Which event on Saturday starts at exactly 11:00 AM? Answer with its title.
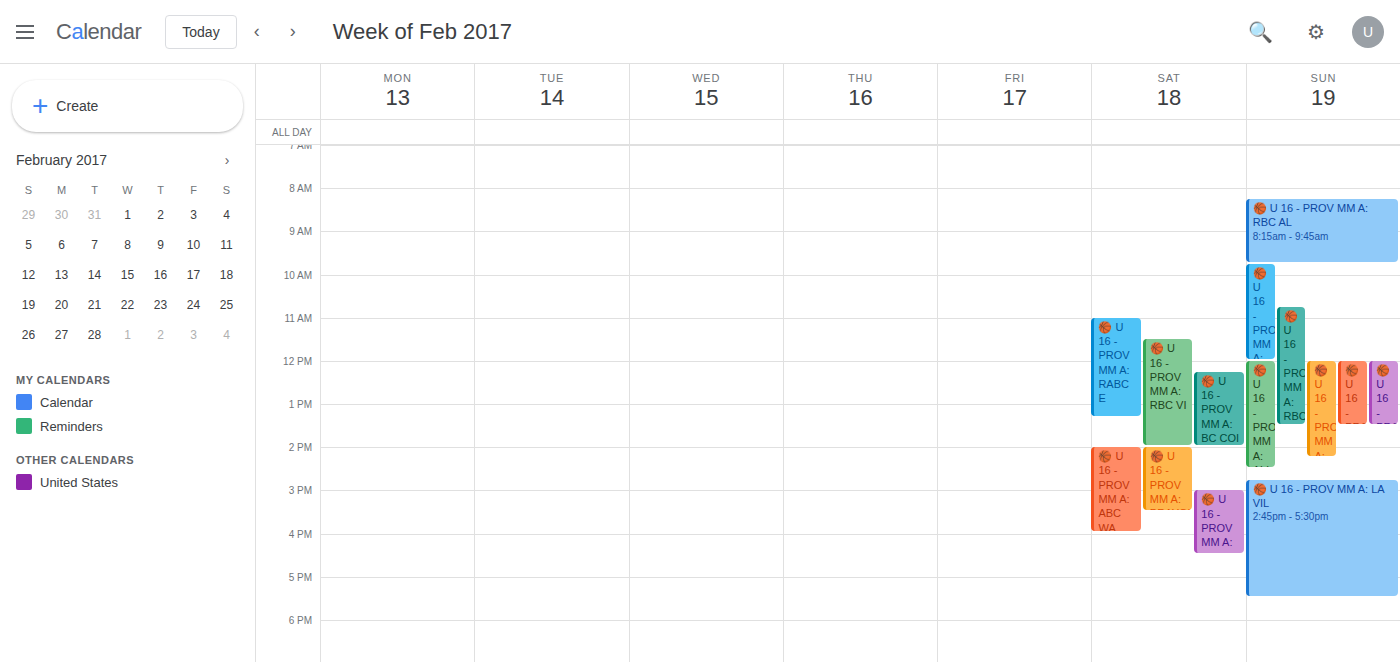
"🏀 U 16 - PROV MM A: RABC E"